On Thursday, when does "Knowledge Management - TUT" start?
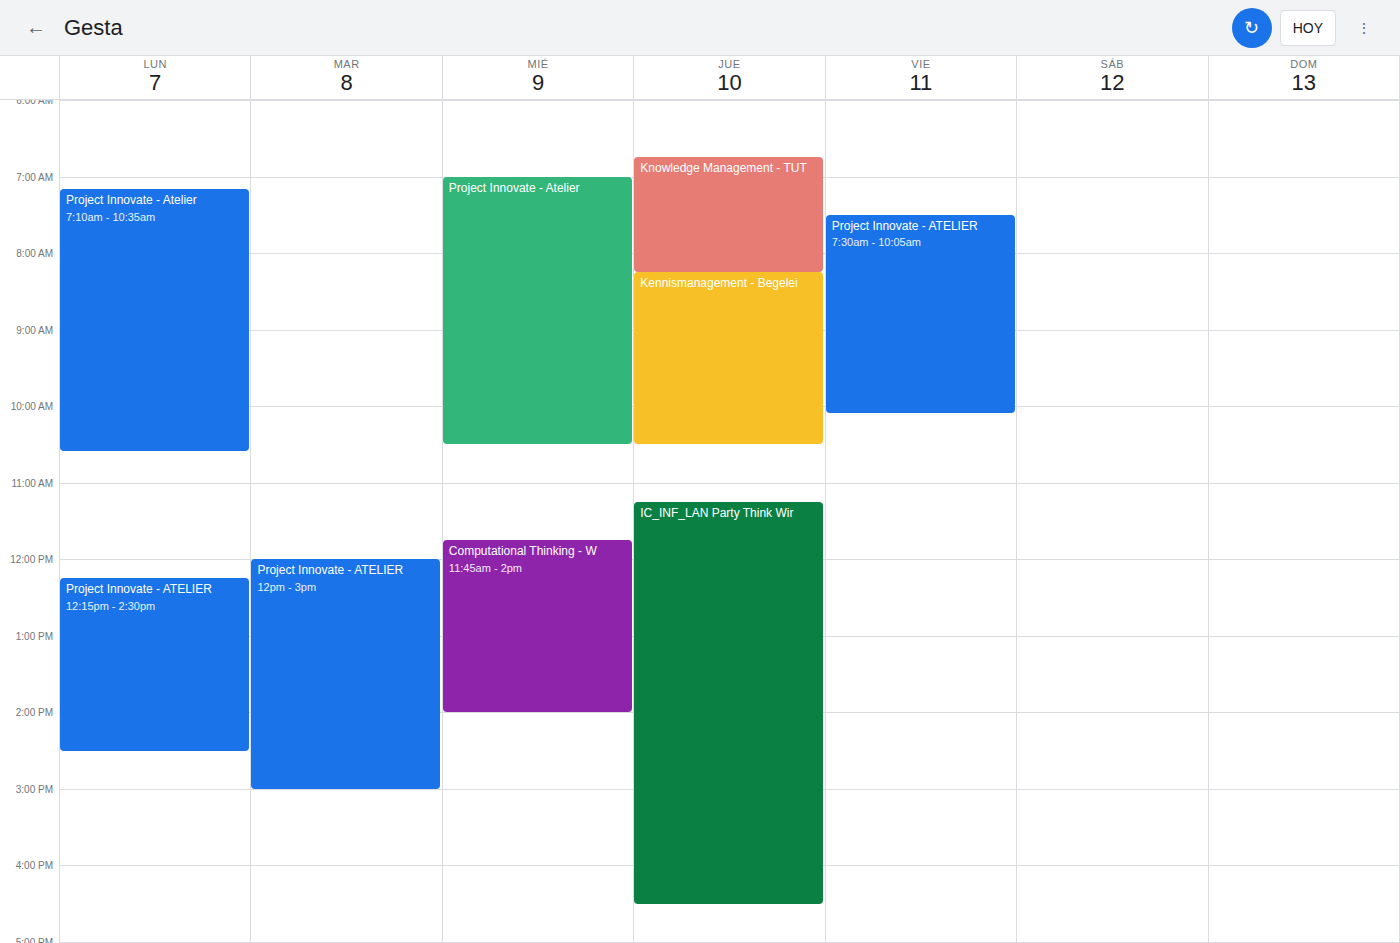
6:45 AM